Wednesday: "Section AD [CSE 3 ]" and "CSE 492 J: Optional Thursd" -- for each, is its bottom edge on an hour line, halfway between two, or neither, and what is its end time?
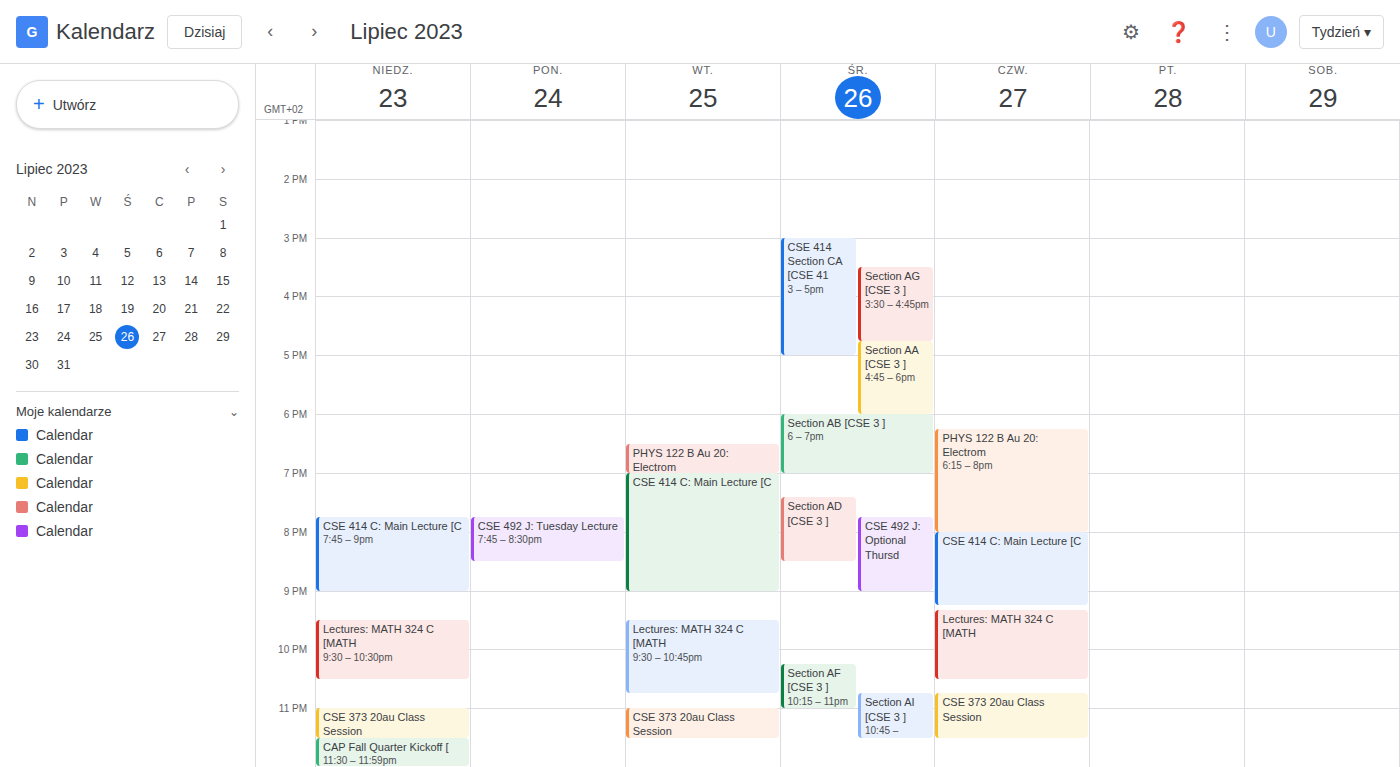
"Section AD [CSE 3 ]": 8:30 PM, halfway between the 8 PM and 9 PM lines. "CSE 492 J: Optional Thursd": 9:00 PM, exactly on the 9 PM line.